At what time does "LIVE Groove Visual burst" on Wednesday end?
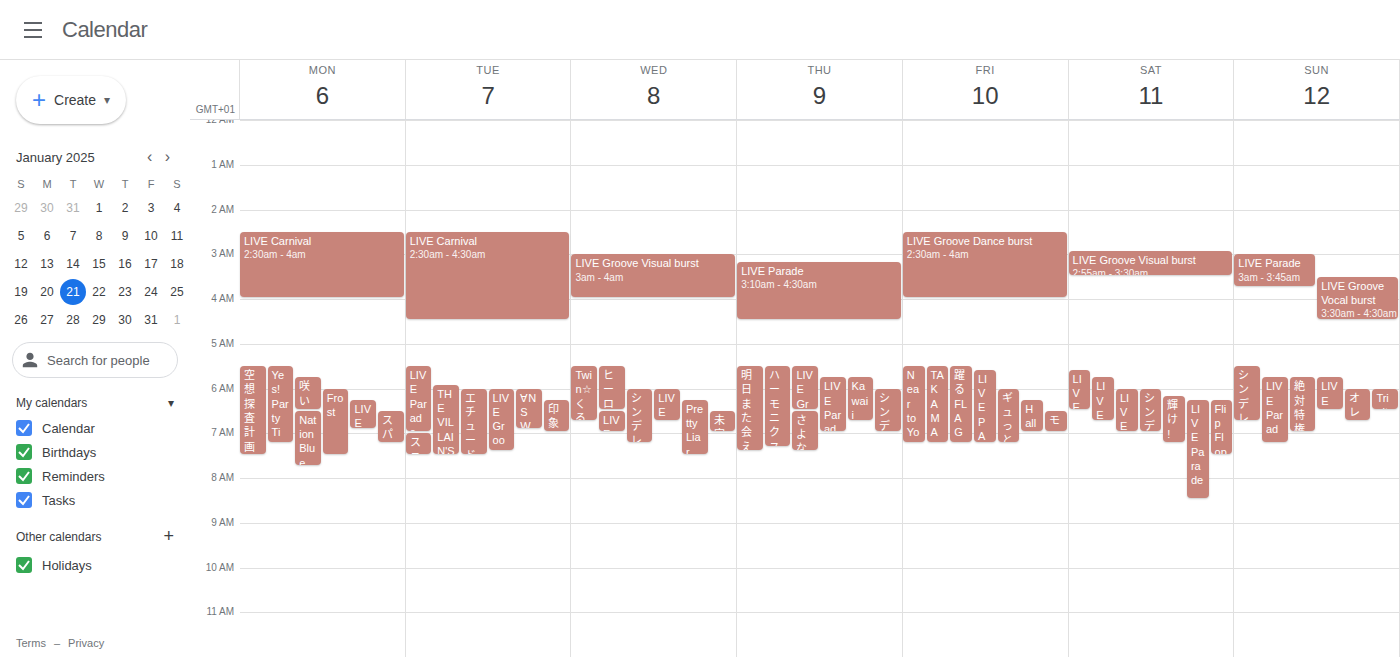
4:00 AM